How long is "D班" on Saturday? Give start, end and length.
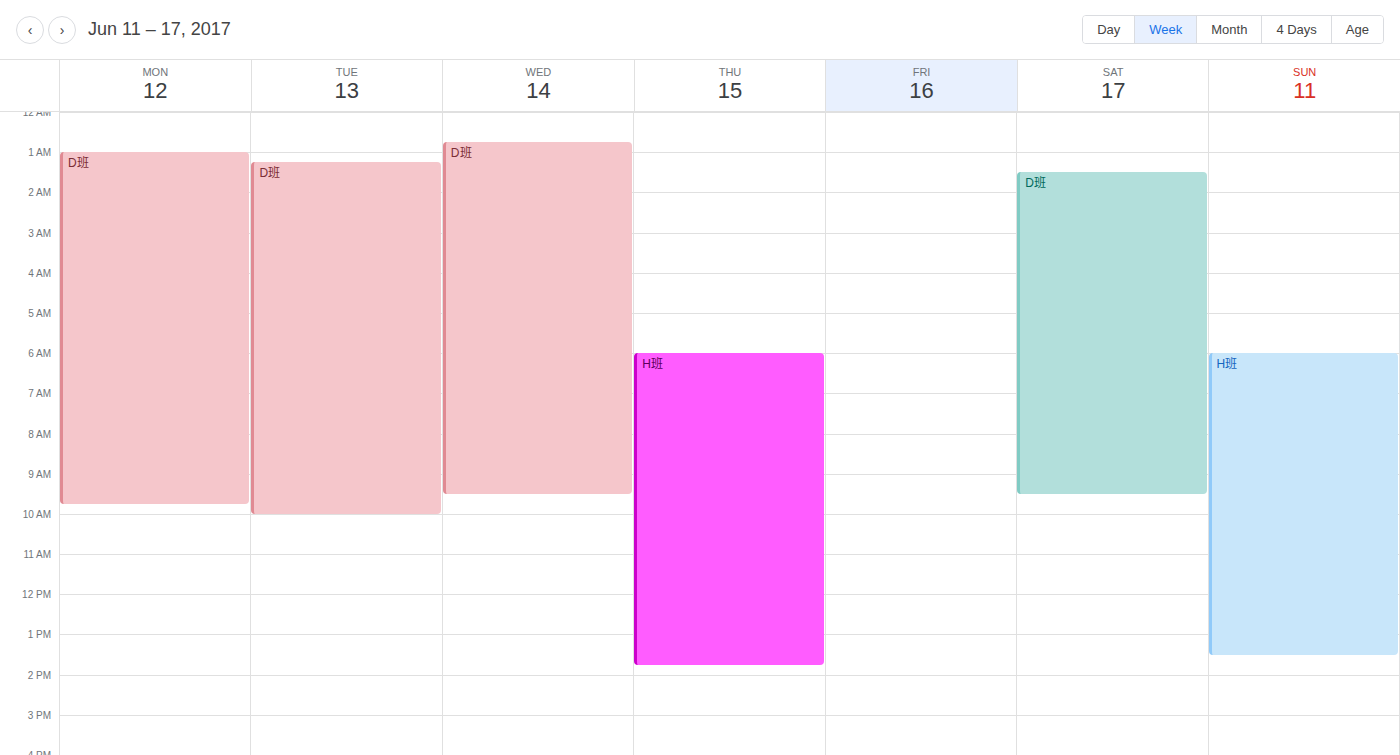
1:30 AM to 9:30 AM, 8 hours